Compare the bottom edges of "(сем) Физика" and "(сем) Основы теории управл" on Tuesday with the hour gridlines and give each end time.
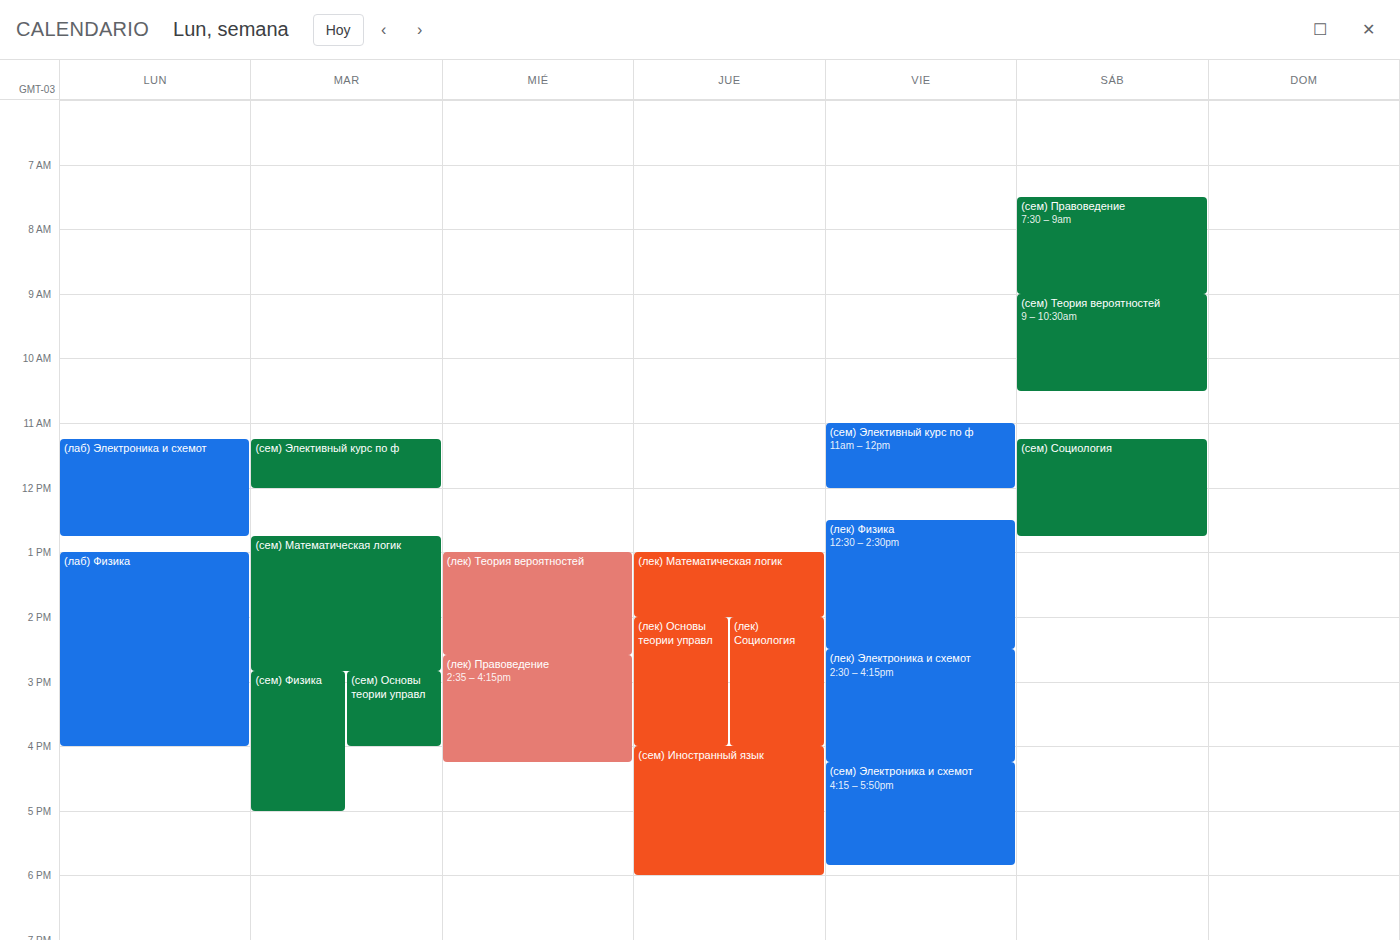
"(сем) Физика": 5:00 PM, exactly on the 5 PM line. "(сем) Основы теории управл": 4:00 PM, exactly on the 4 PM line.